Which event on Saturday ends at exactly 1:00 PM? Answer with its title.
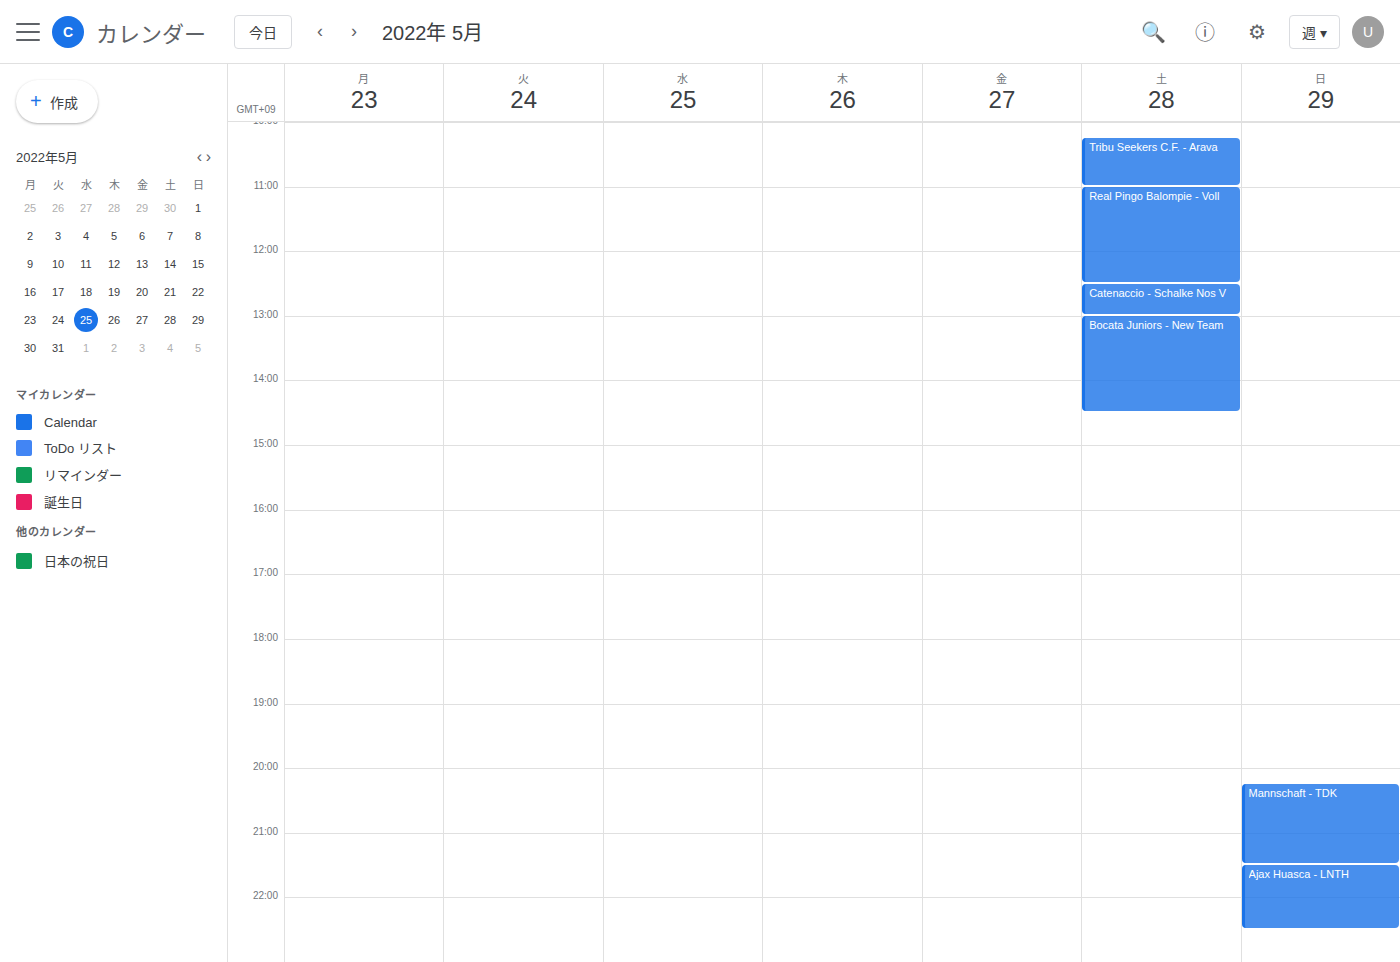
"Catenaccio - Schalke Nos V"